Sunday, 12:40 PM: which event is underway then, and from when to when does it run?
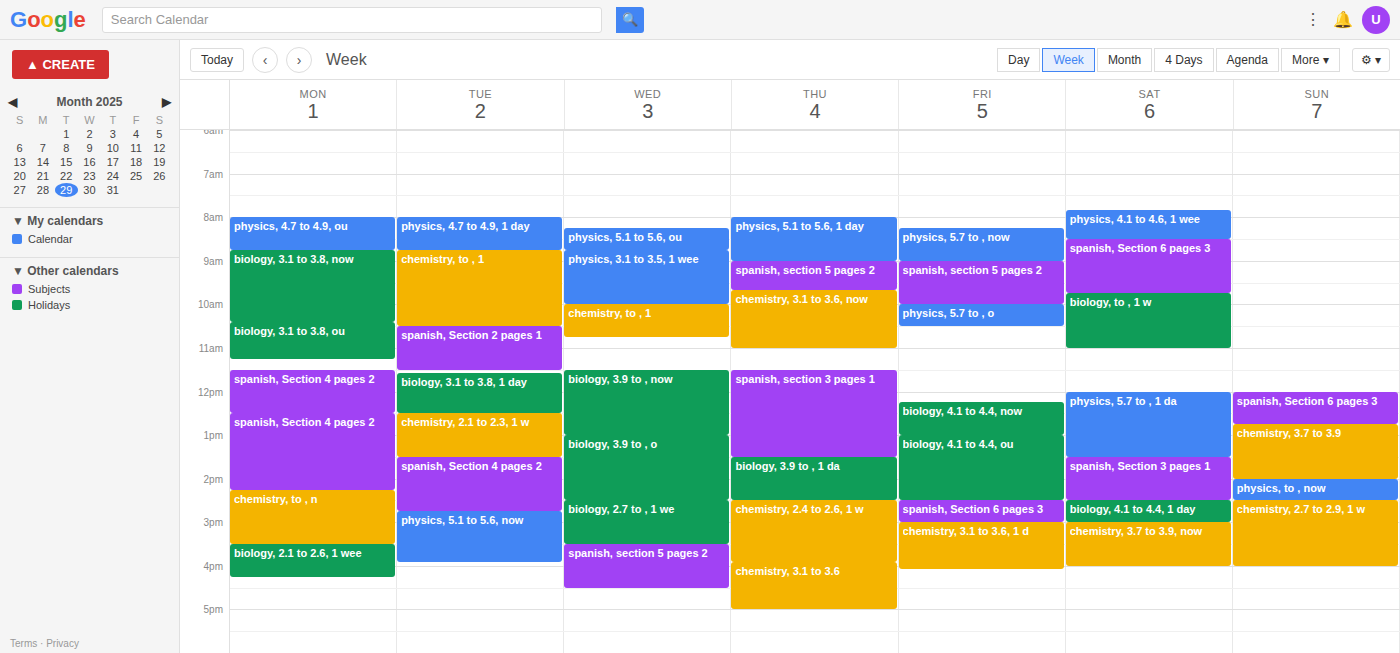
"spanish, Section 6 pages 3", 12:00 PM to 12:45 PM